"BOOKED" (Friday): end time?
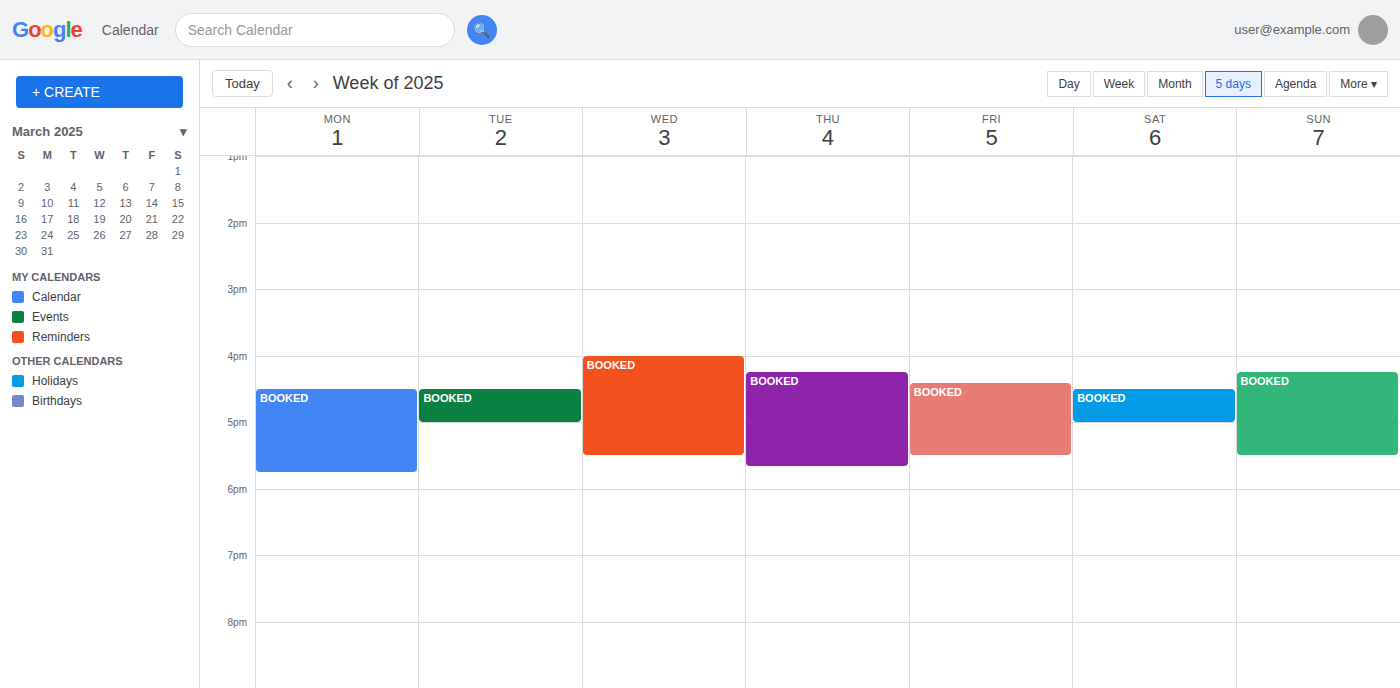
5:30 PM